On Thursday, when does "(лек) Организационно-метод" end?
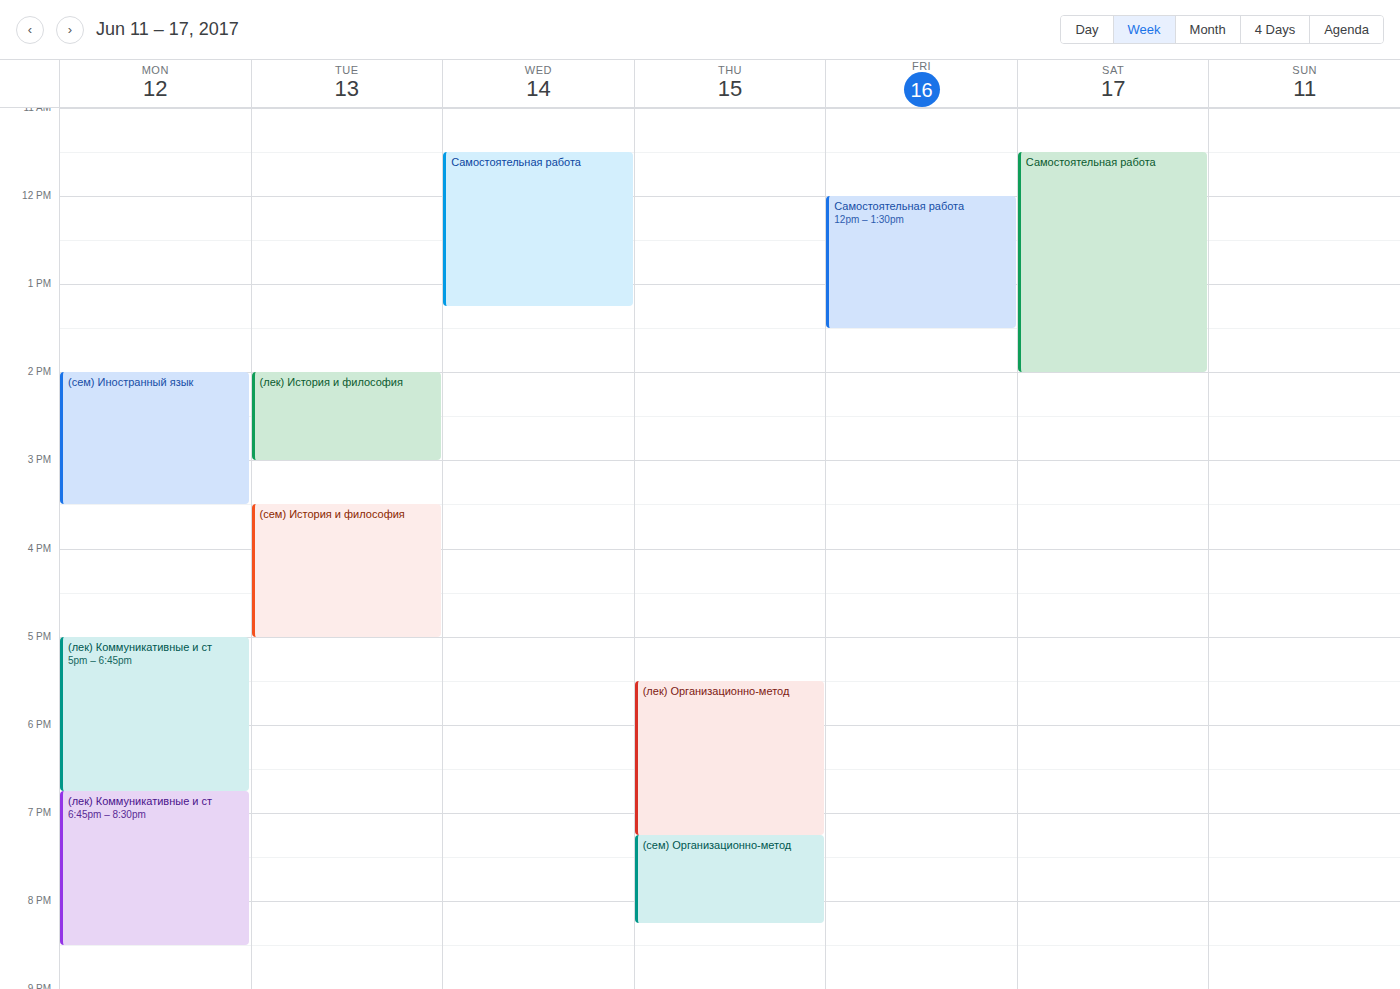
7:15 PM